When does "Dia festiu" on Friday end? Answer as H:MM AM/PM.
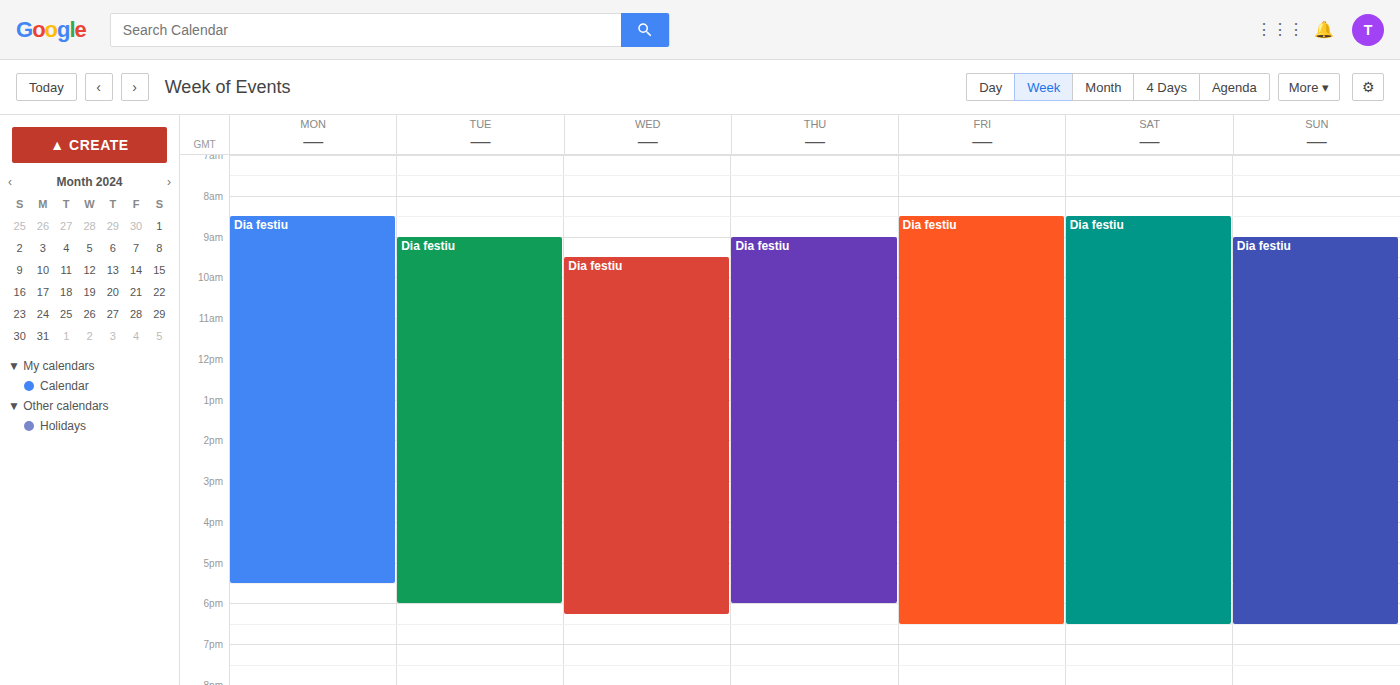
6:30 PM